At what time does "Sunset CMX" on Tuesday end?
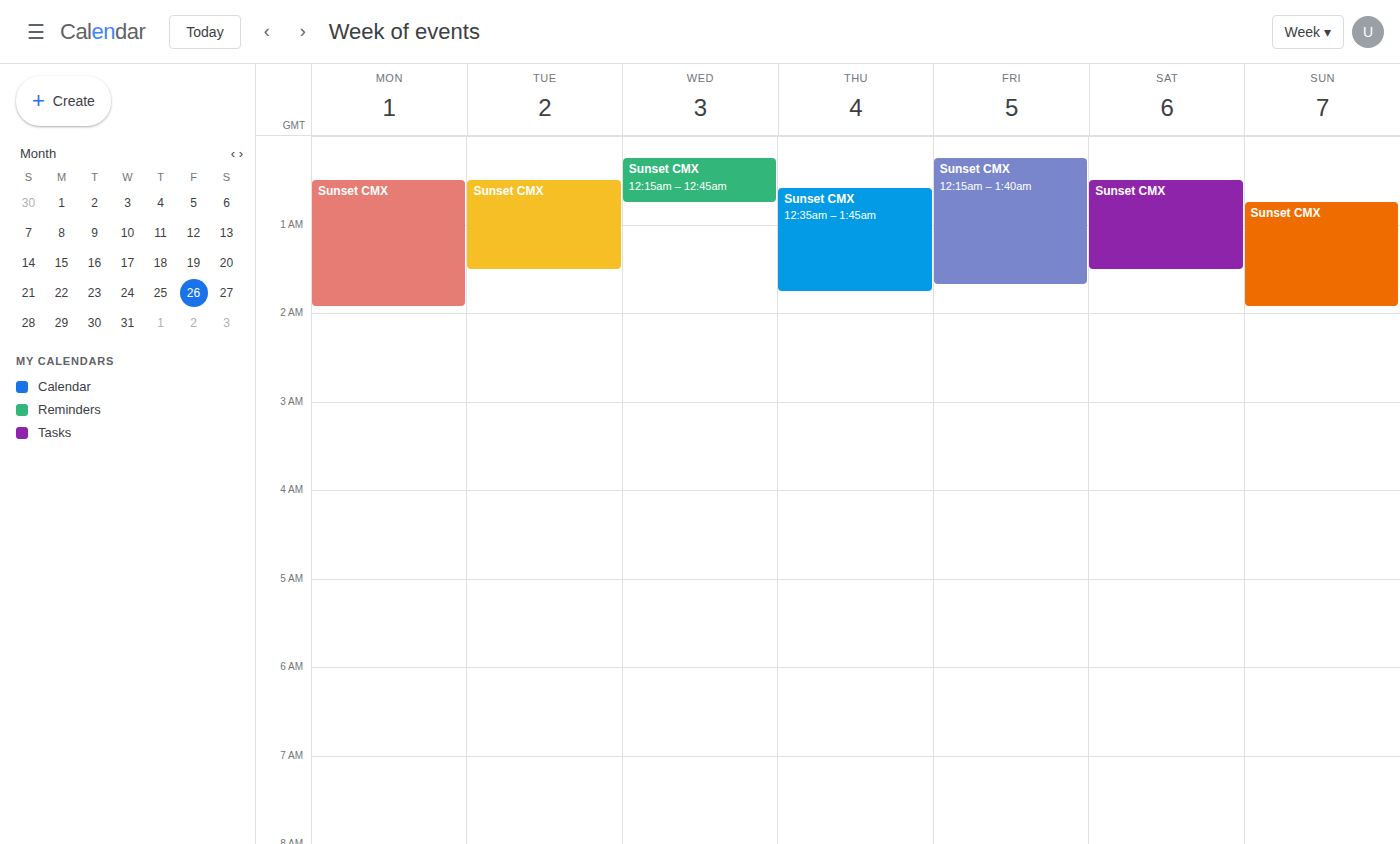
01:30